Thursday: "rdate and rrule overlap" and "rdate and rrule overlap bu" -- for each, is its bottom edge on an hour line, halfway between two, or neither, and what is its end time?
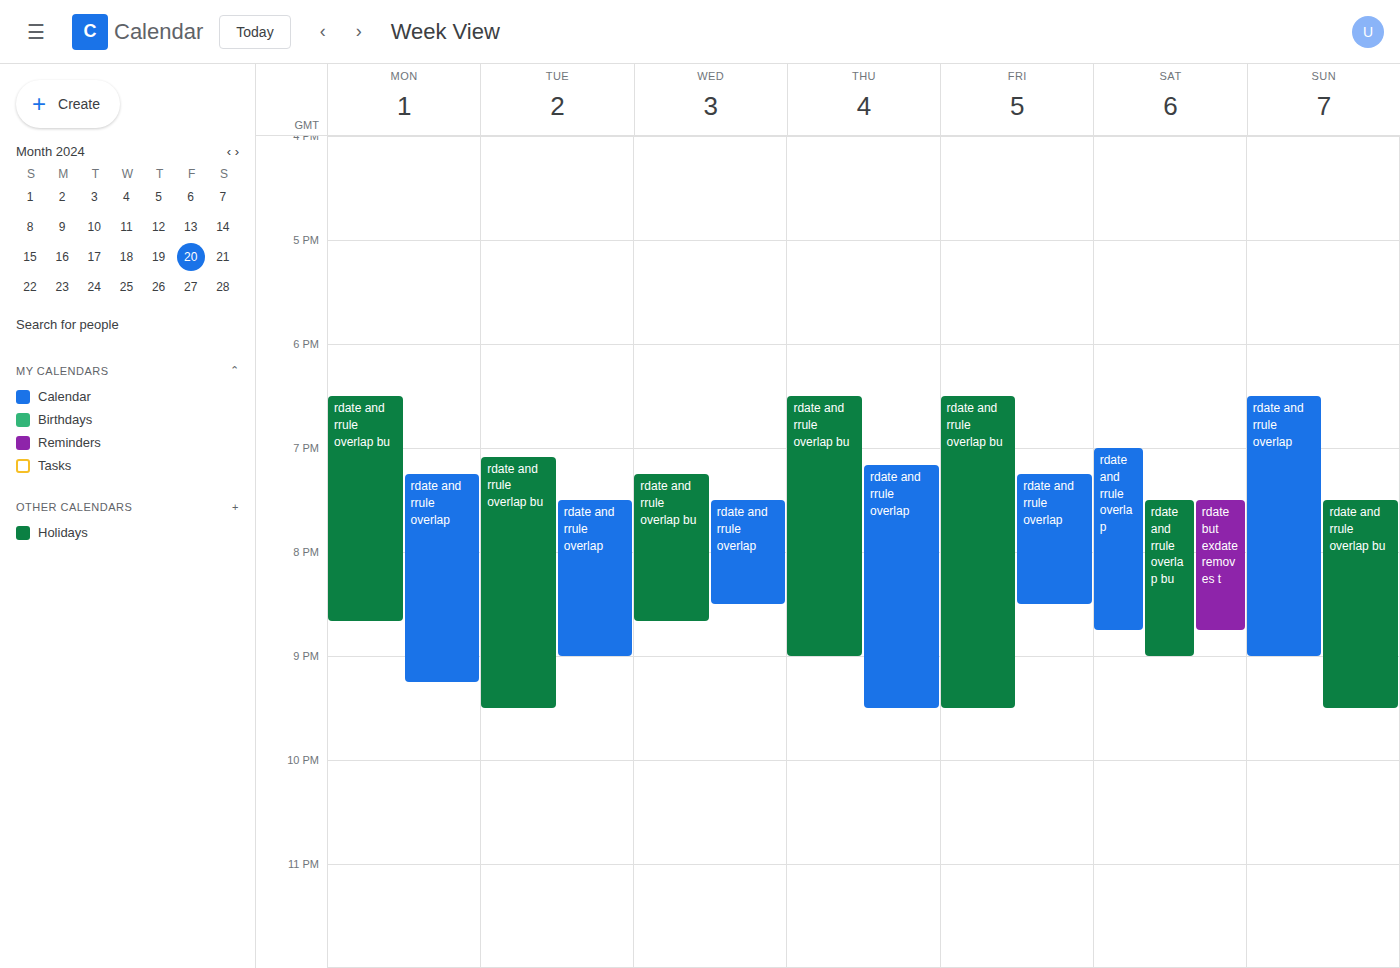
"rdate and rrule overlap": 9:30 PM, halfway between the 9 PM and 10 PM lines. "rdate and rrule overlap bu": 9:00 PM, exactly on the 9 PM line.